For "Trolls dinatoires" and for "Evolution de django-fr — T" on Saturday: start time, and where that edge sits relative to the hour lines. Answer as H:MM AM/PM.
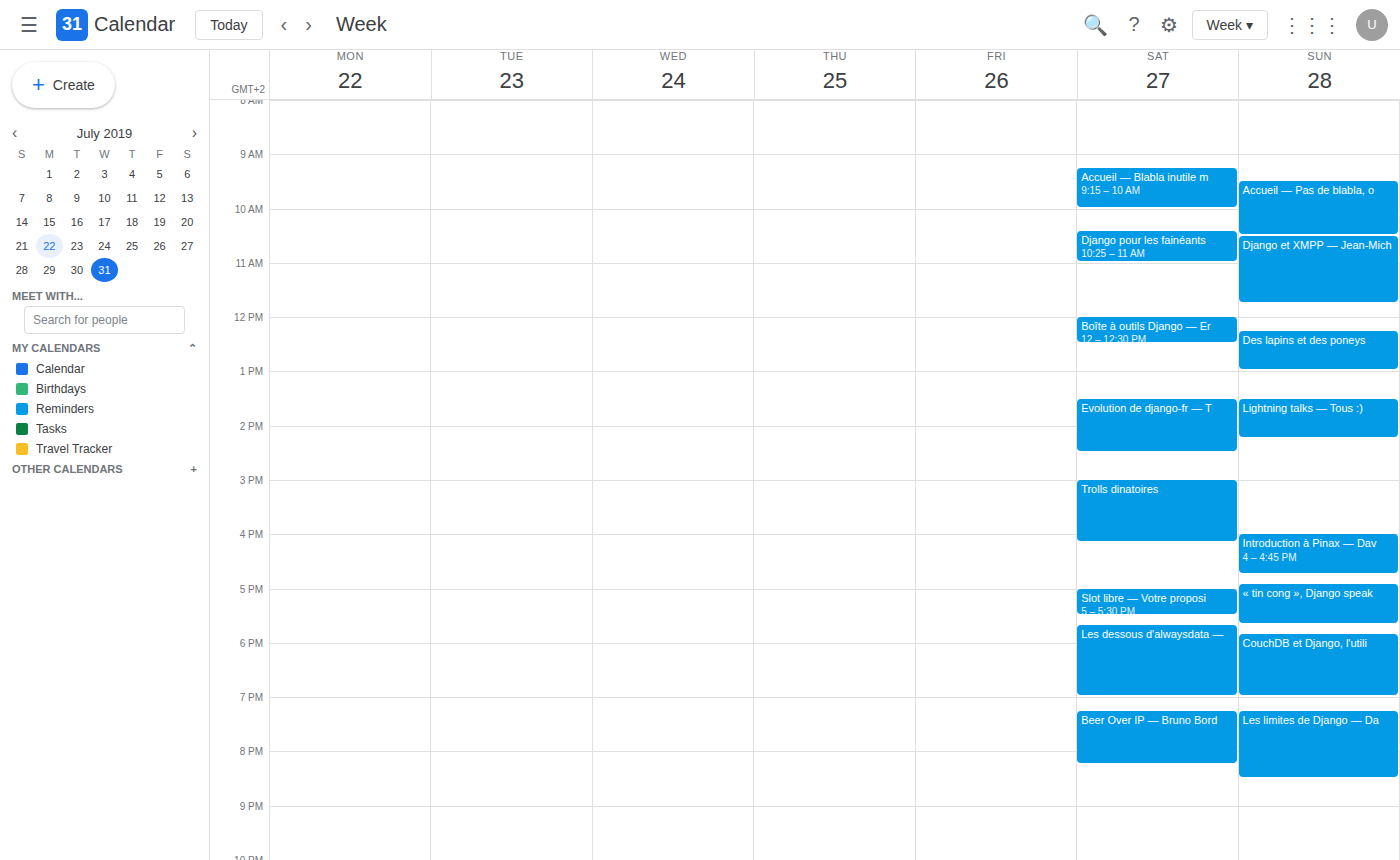
"Trolls dinatoires": 3:00 PM, exactly on the 3 PM line. "Evolution de django-fr — T": 1:30 PM, halfway between the 1 PM and 2 PM lines.